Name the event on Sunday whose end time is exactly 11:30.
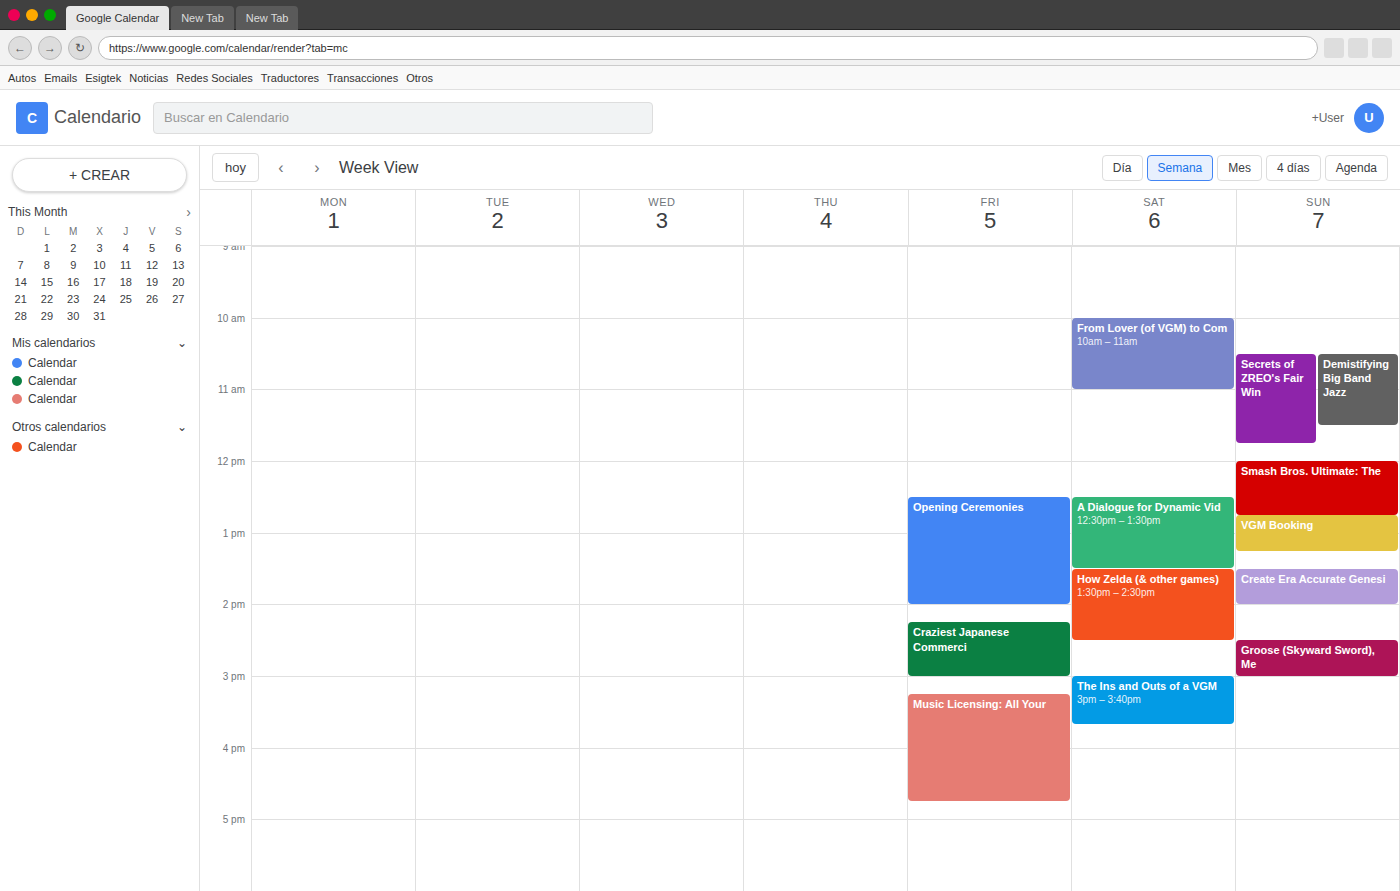
"Demistifying Big Band Jazz"